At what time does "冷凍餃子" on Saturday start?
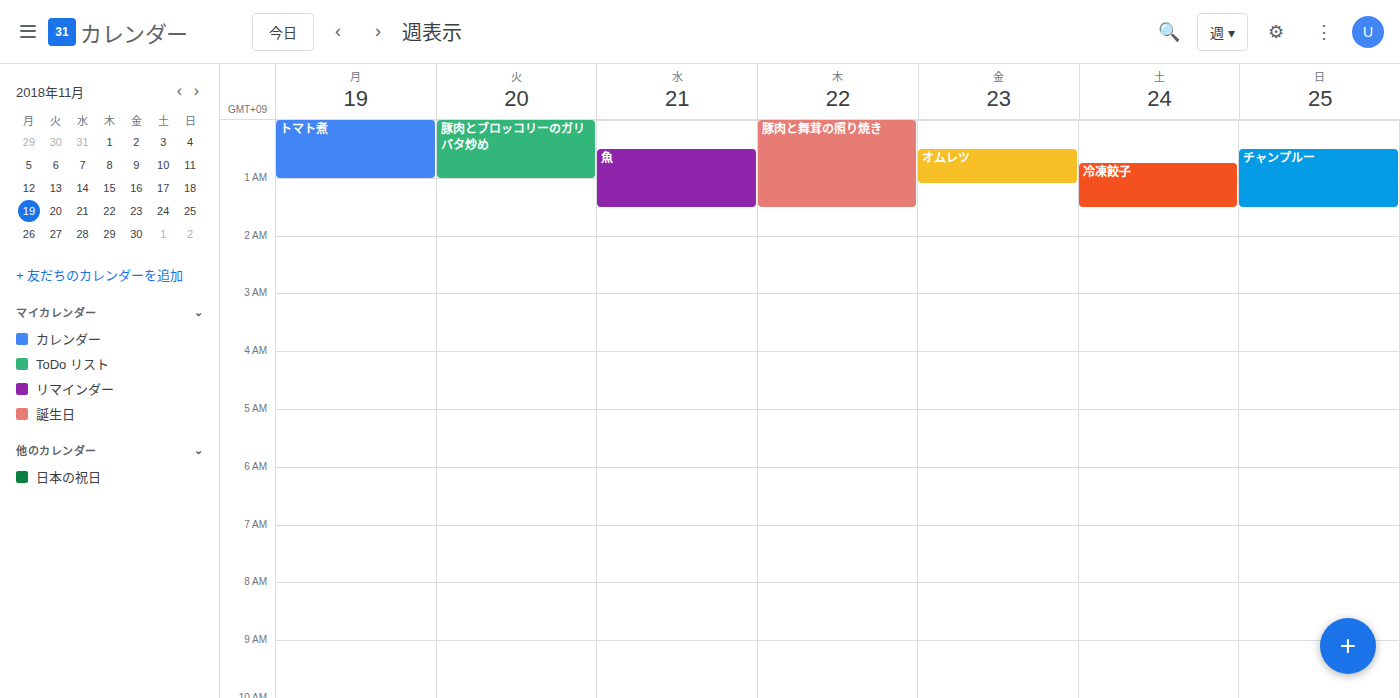
12:45 AM